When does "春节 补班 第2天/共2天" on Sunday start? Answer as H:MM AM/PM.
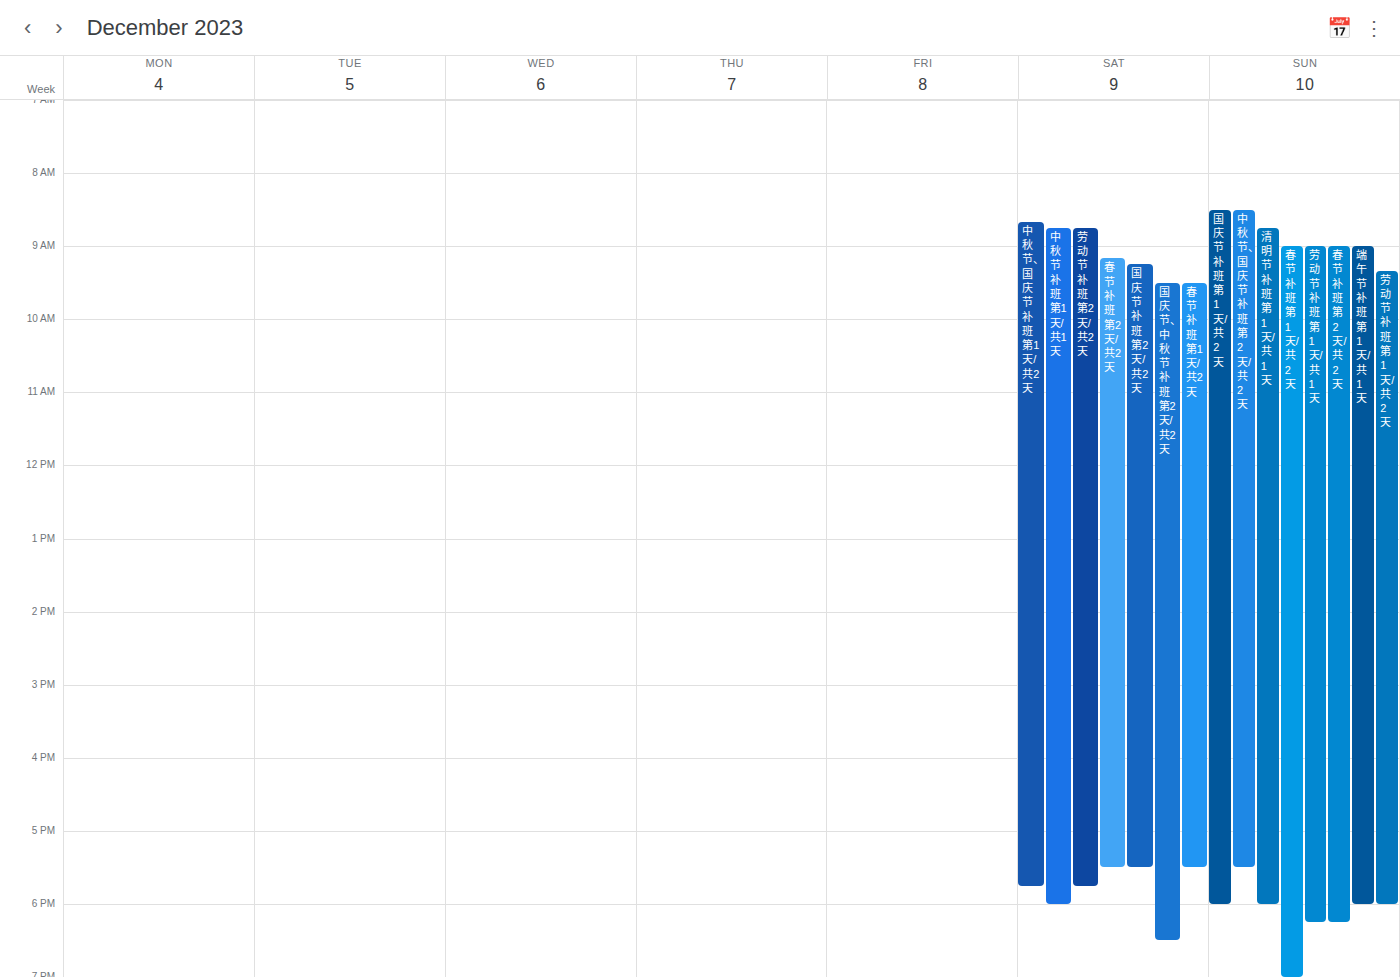
9:00 AM